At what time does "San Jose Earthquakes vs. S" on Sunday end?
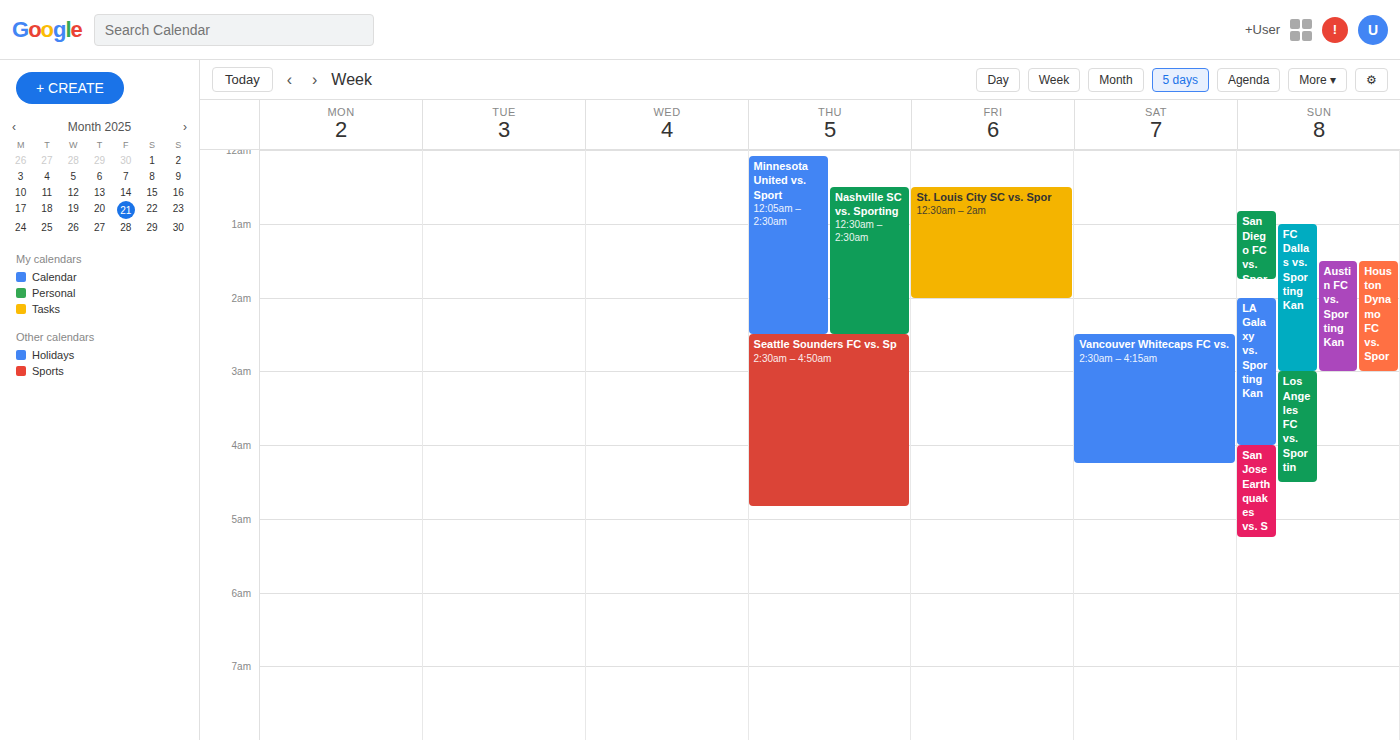
5:15 AM